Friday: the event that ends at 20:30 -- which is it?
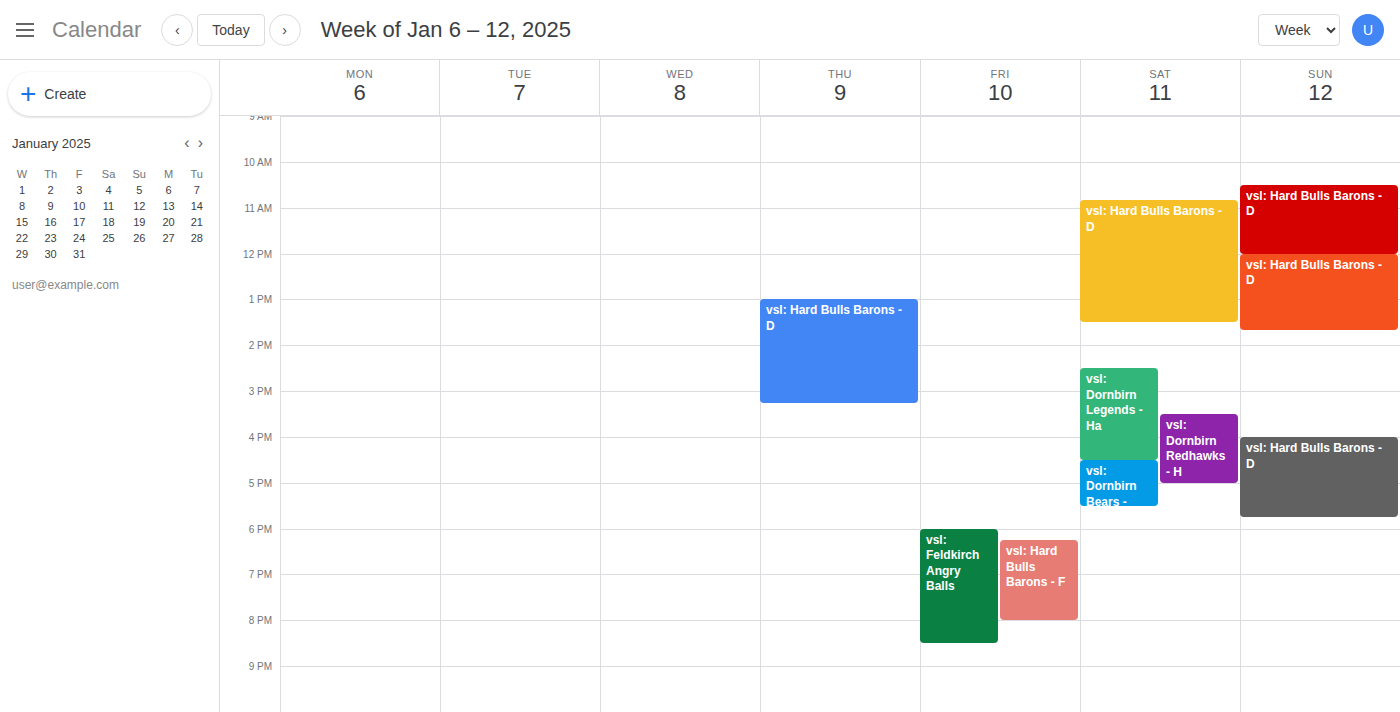
"vsl: Feldkirch Angry Balls"